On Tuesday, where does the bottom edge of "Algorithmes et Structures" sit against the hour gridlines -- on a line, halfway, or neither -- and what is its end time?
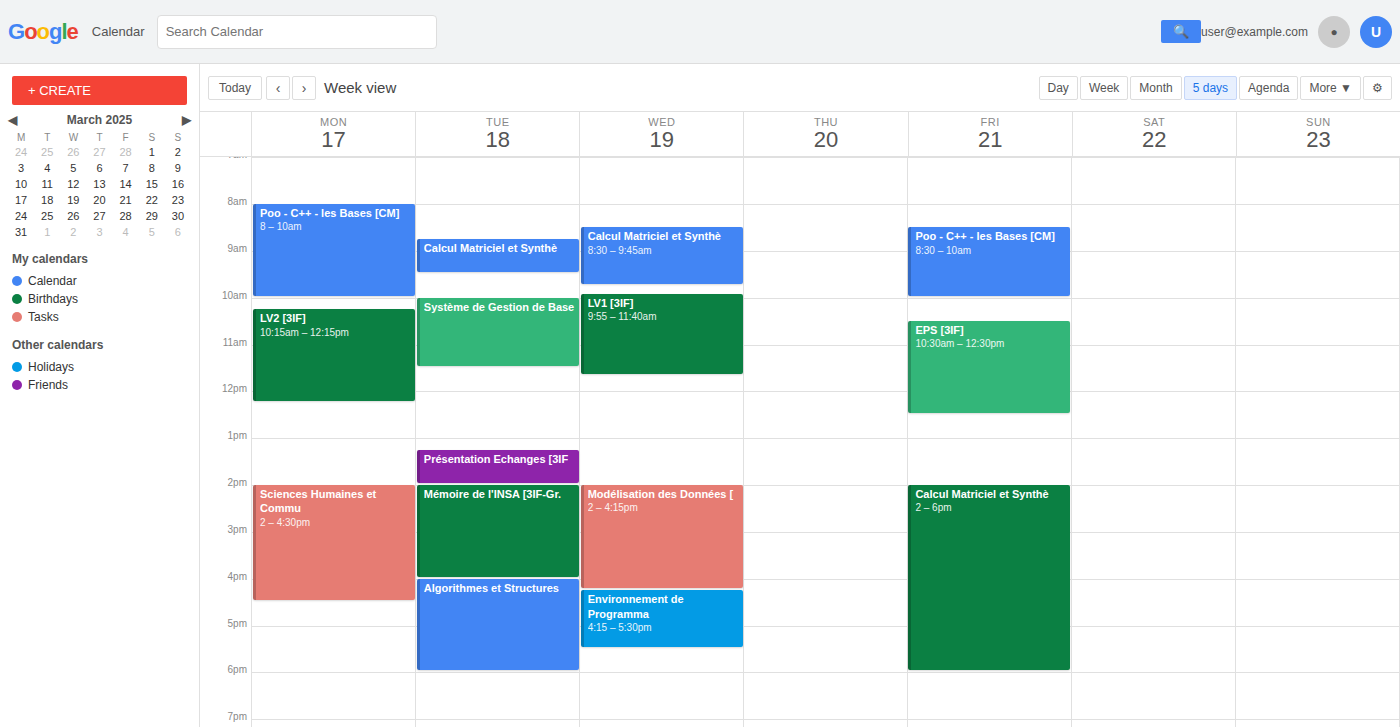
6:00 PM -- exactly on the 6 PM line.